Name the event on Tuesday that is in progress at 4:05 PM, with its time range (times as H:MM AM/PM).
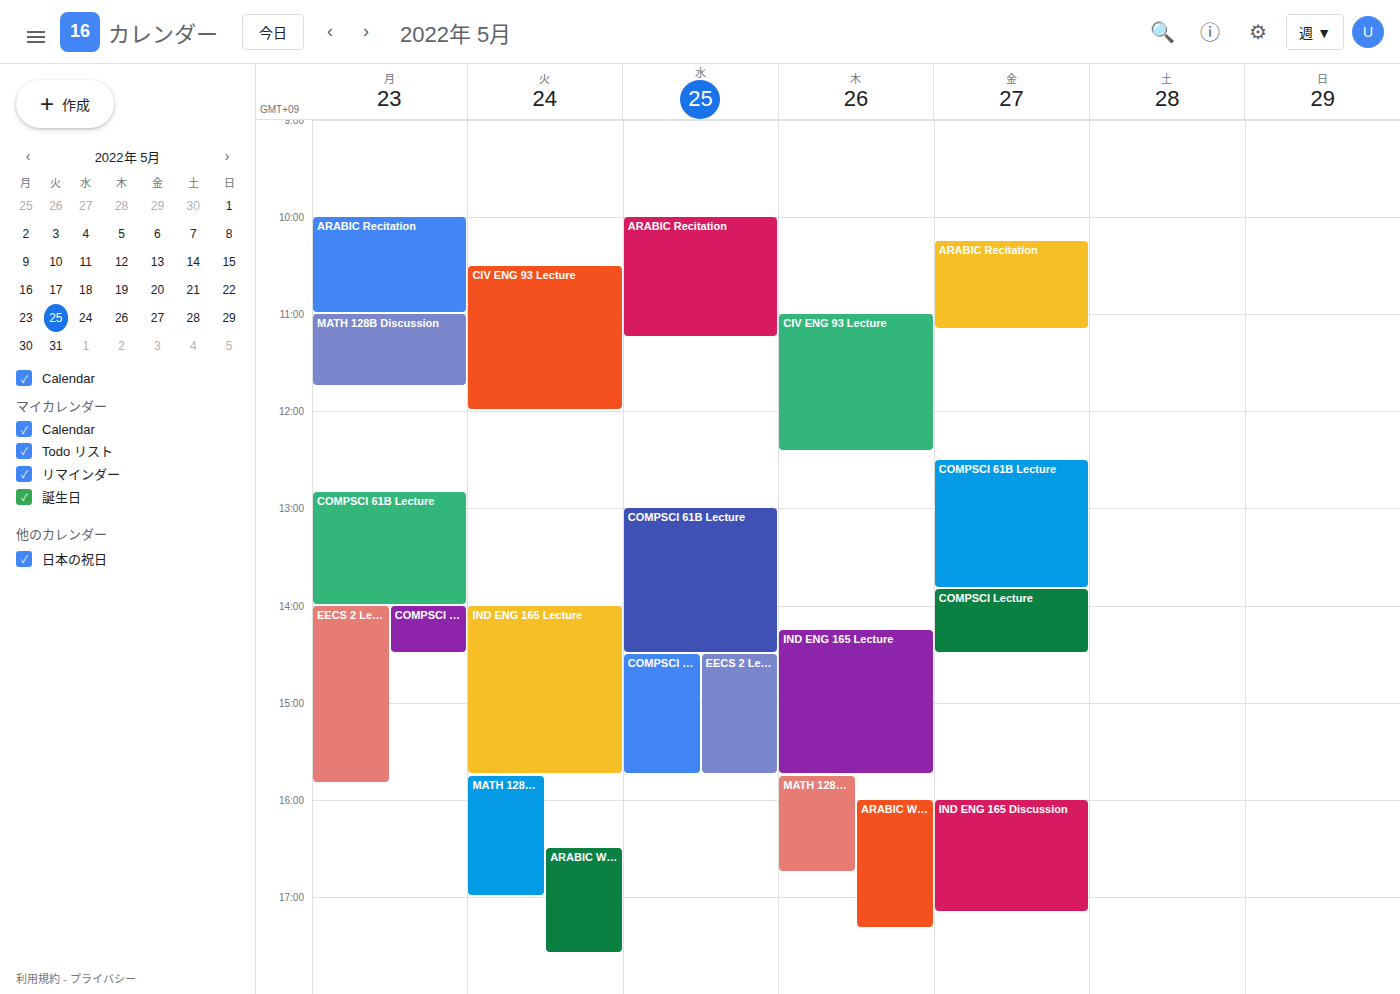
"MATH 128B Lecture", 3:45 PM to 5:00 PM